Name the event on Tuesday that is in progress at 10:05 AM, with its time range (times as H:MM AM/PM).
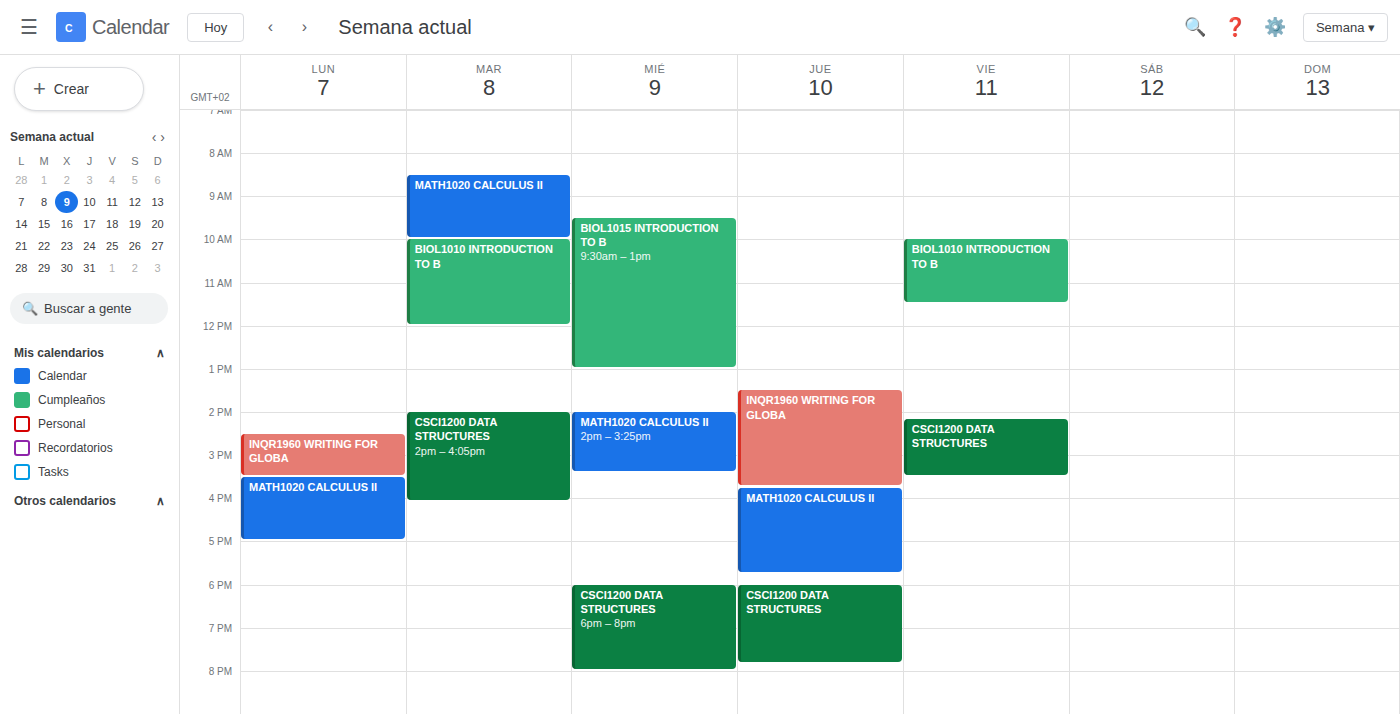
"BIOL1010 INTRODUCTION TO B", 10:00 AM to 12:00 PM